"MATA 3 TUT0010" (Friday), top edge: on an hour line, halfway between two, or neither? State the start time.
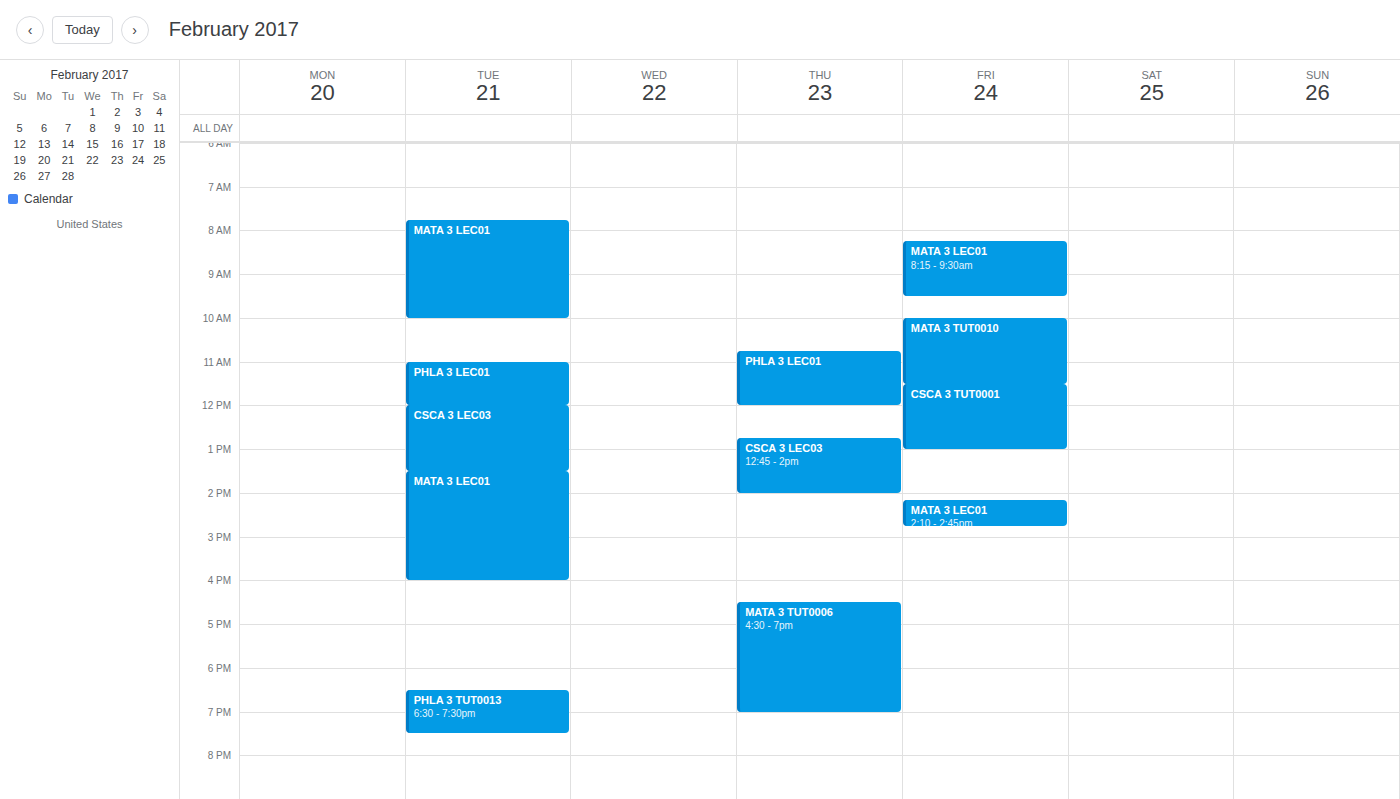
10:00 AM -- exactly on the 10 AM line.